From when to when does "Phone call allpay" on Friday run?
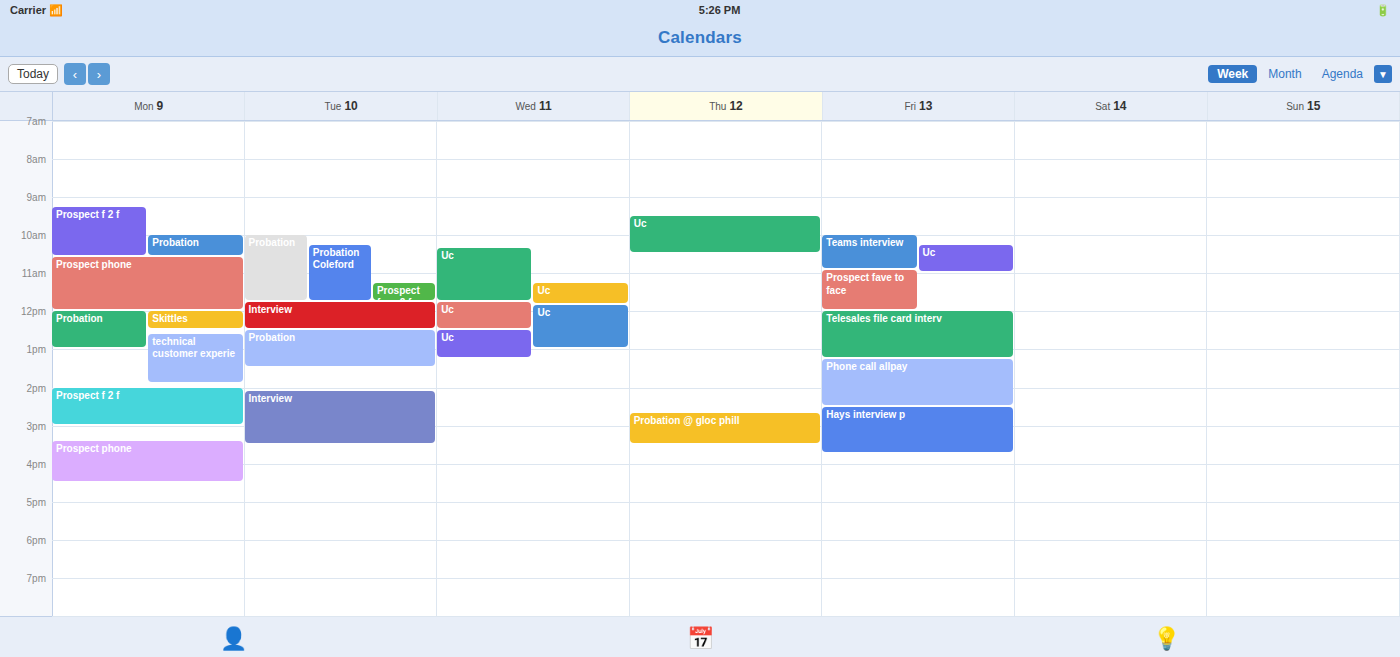
1:15 PM to 2:30 PM